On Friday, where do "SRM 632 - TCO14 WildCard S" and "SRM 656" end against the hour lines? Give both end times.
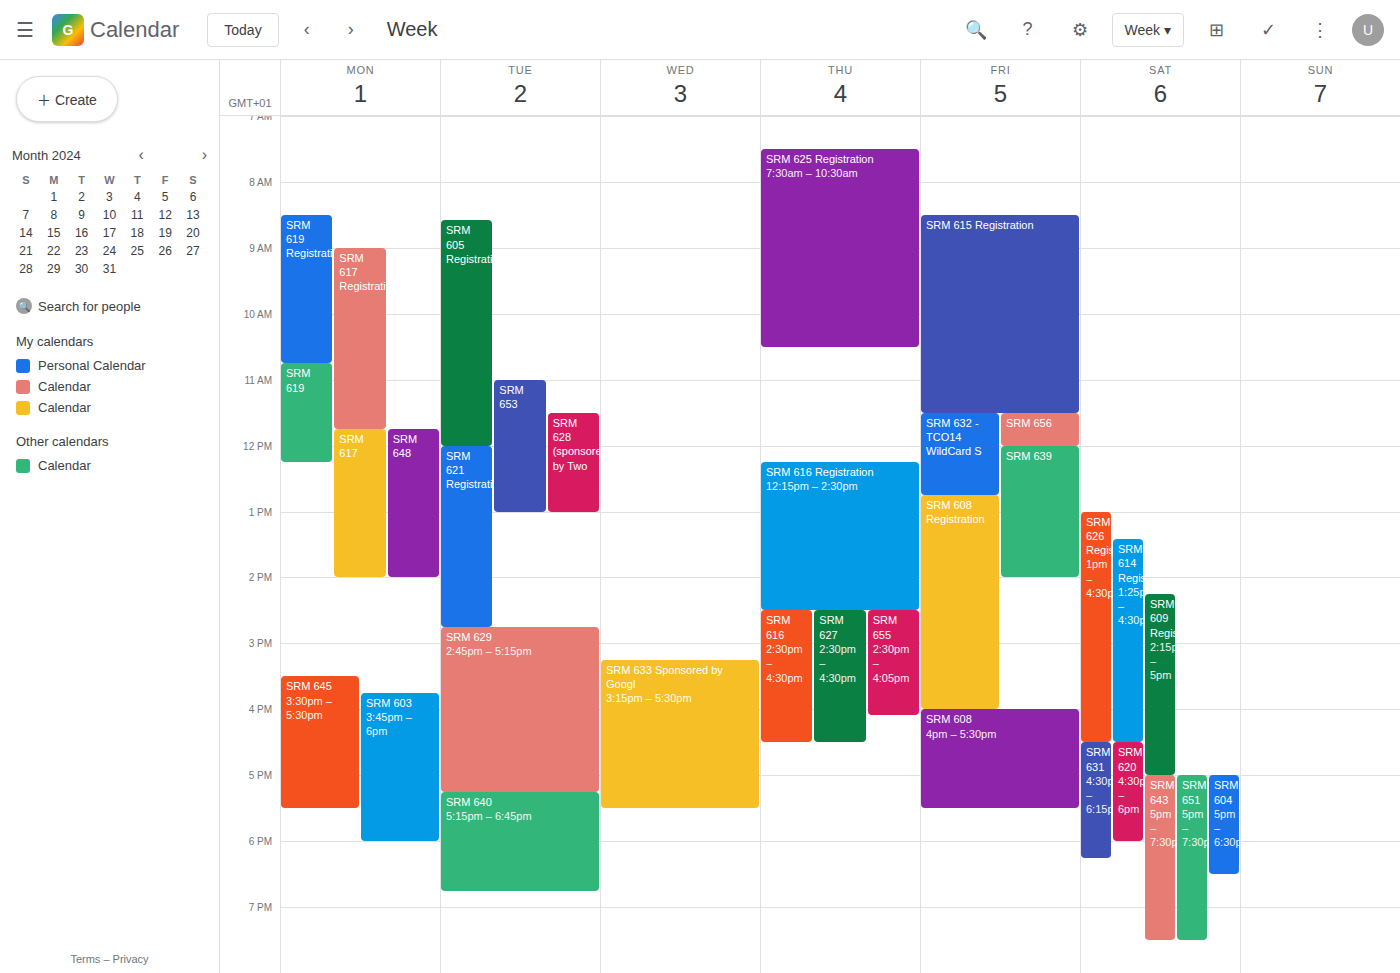
"SRM 632 - TCO14 WildCard S": 12:45 PM, neither: three quarters of the way from the 12 PM line to the 1 PM line. "SRM 656": 12:00 PM, exactly on the 12 PM line.